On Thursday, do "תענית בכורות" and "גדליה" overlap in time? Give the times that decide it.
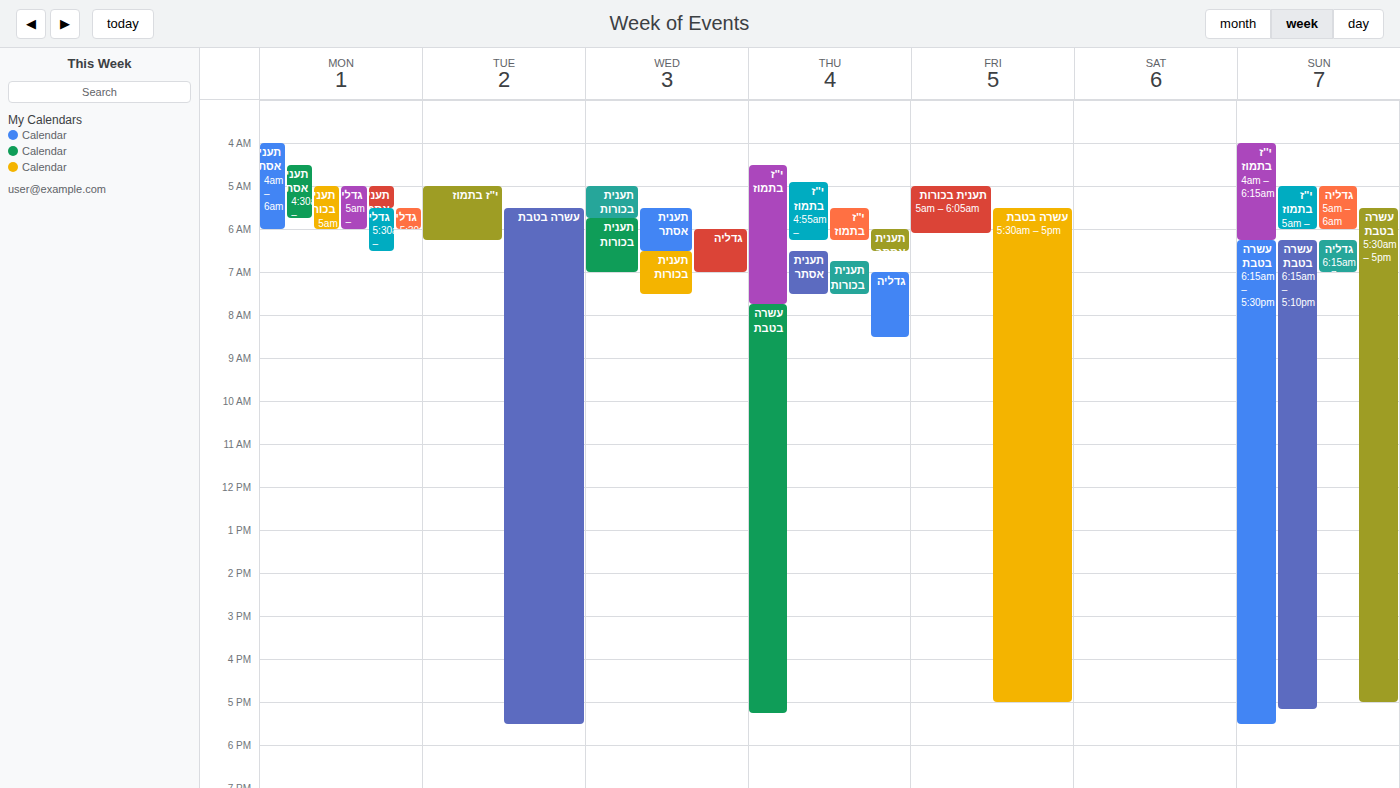
"גדליה" starts at 7:00 AM, before "תענית בכורות" ends at 7:30 AM -- they overlap.